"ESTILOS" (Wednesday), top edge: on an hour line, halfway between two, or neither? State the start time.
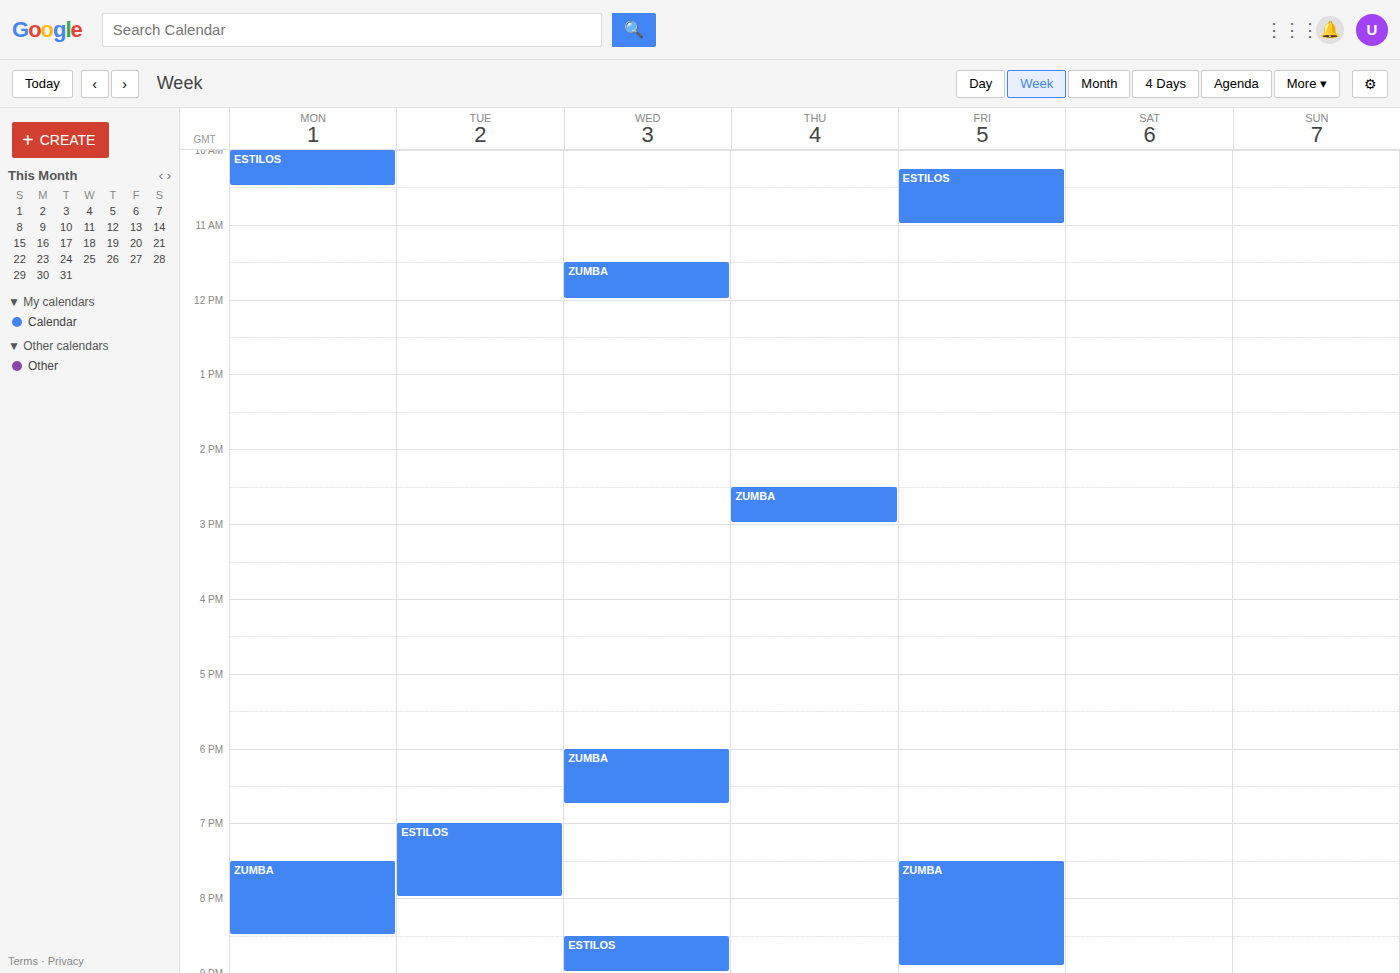
8:30 PM -- halfway between the 8 PM and 9 PM lines.